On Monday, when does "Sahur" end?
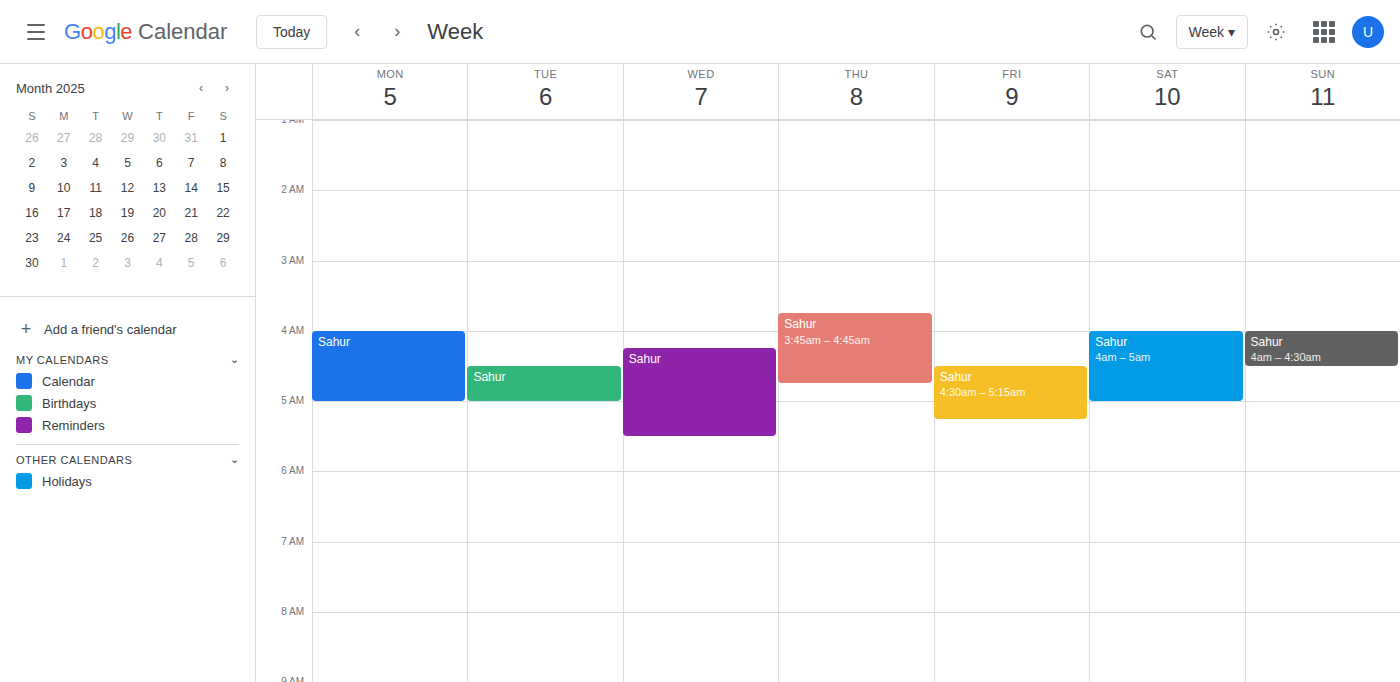
5:00 AM